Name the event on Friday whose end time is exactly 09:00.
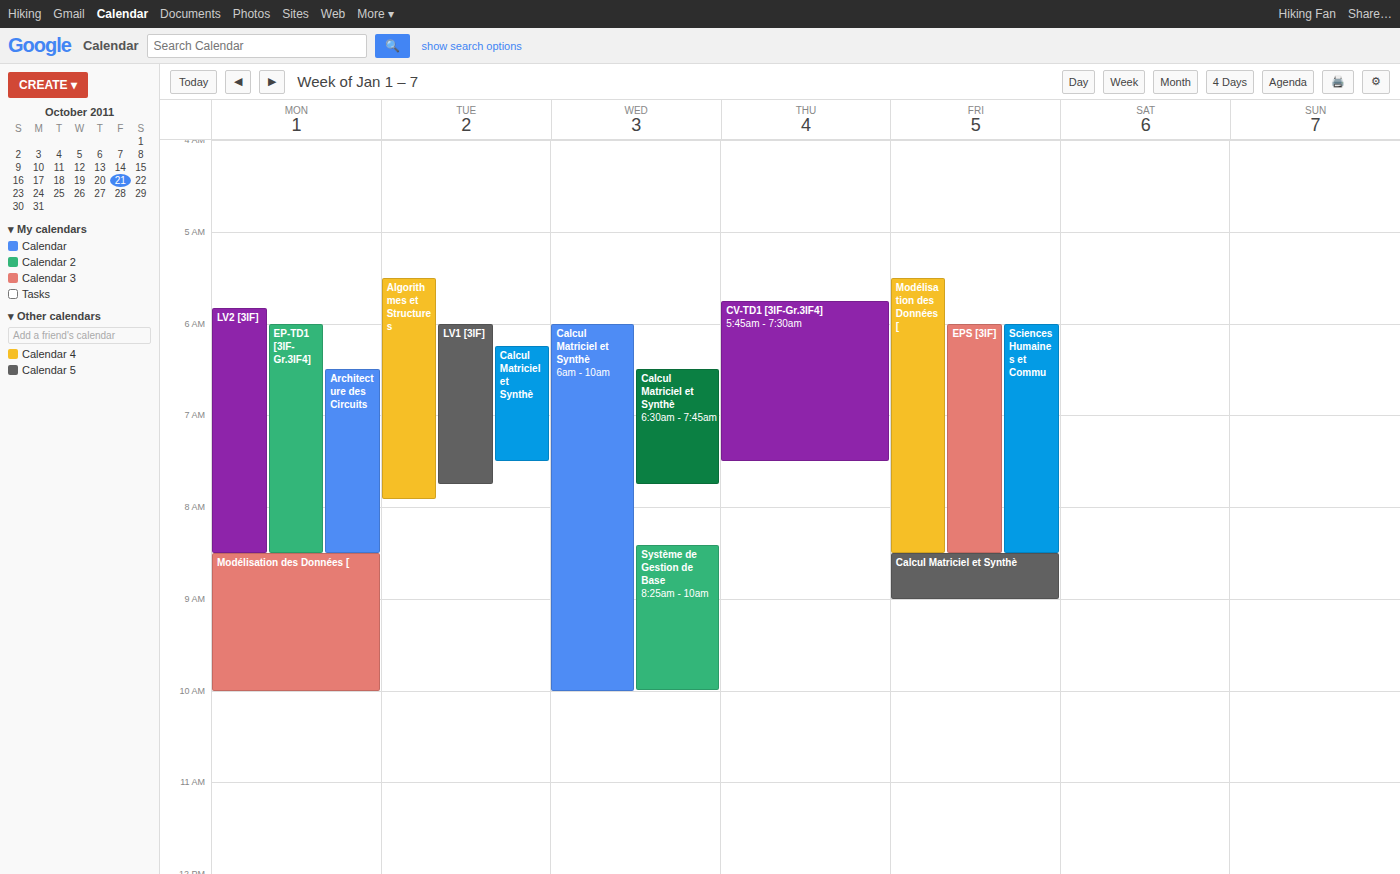
"Calcul Matriciel et Synthè"